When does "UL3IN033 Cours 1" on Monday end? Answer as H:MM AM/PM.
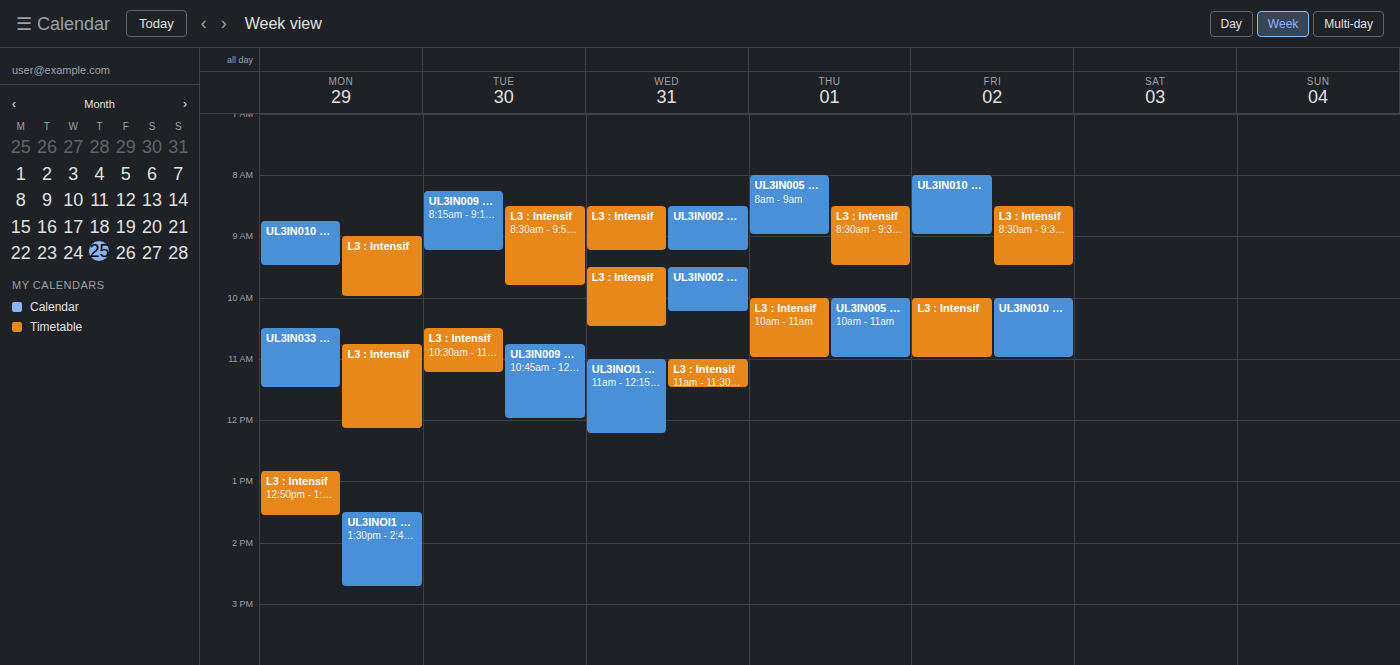
11:30 AM